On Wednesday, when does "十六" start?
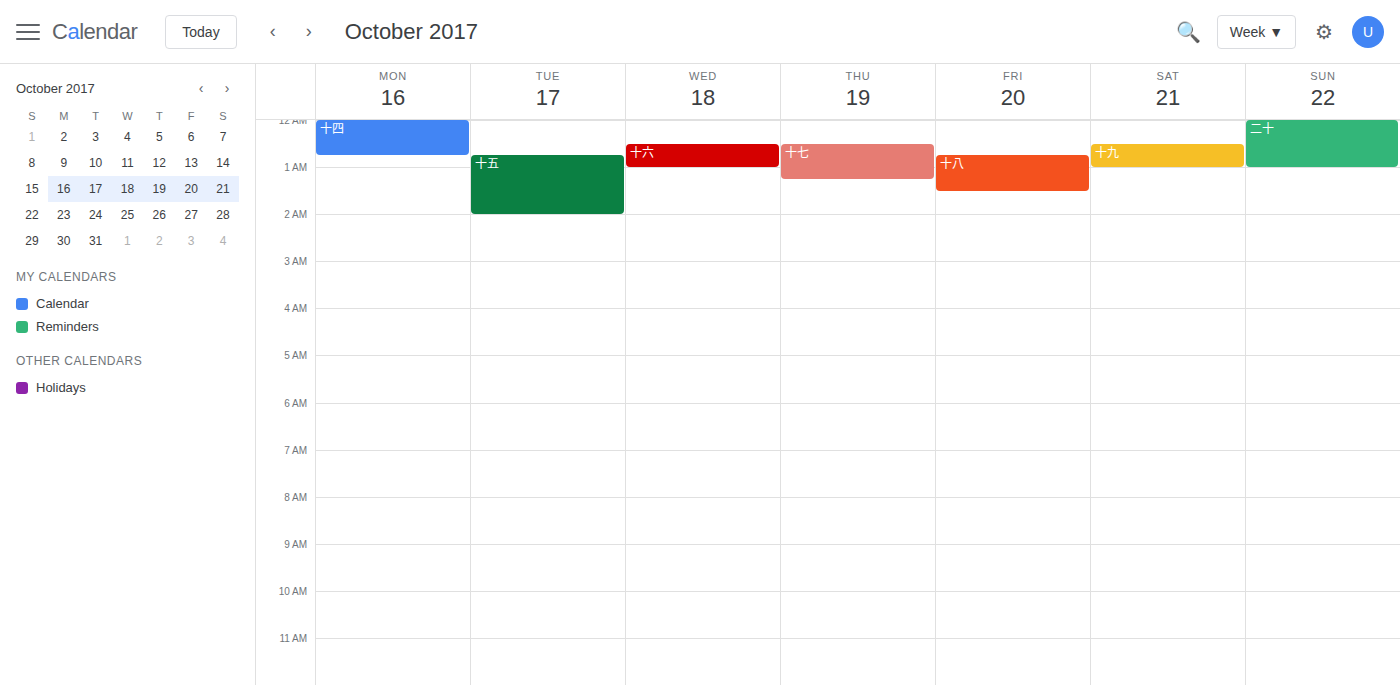
12:30 AM